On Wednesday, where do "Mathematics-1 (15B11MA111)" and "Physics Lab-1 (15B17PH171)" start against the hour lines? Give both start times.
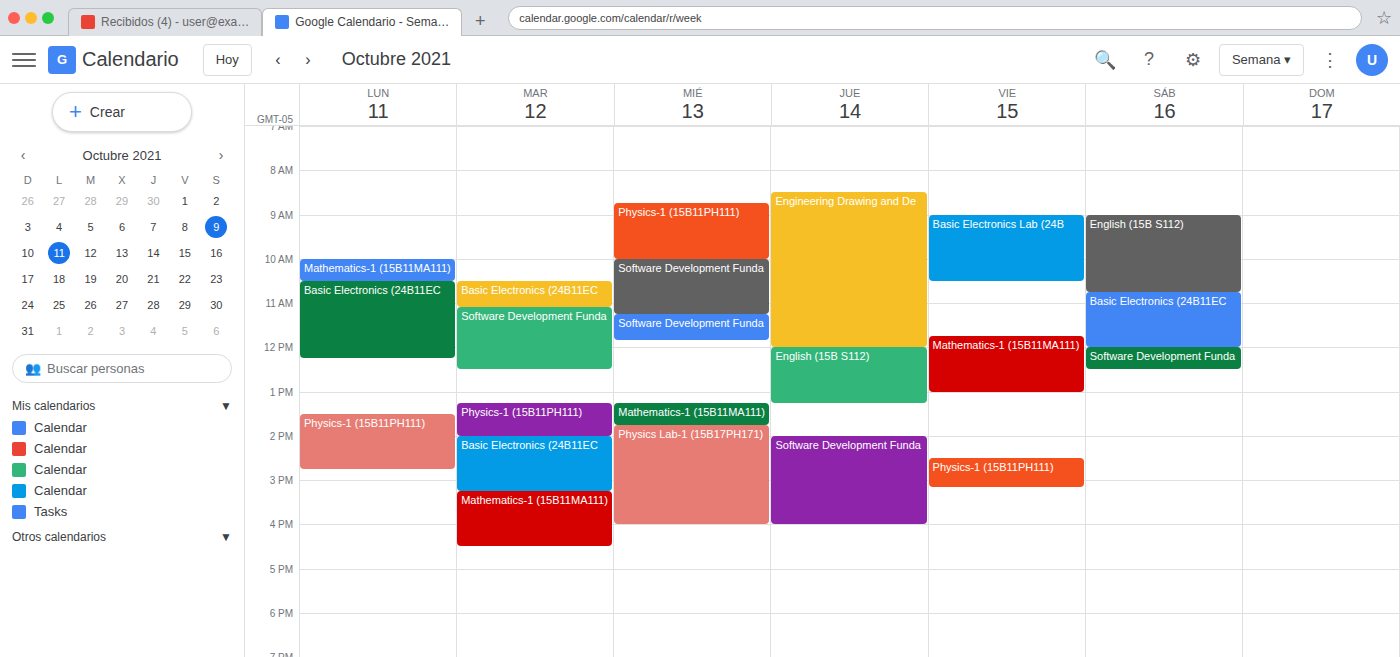
"Mathematics-1 (15B11MA111)": 1:15 PM, neither: a quarter of the way from the 1 PM line to the 2 PM line. "Physics Lab-1 (15B17PH171)": 1:45 PM, neither: three quarters of the way from the 1 PM line to the 2 PM line.